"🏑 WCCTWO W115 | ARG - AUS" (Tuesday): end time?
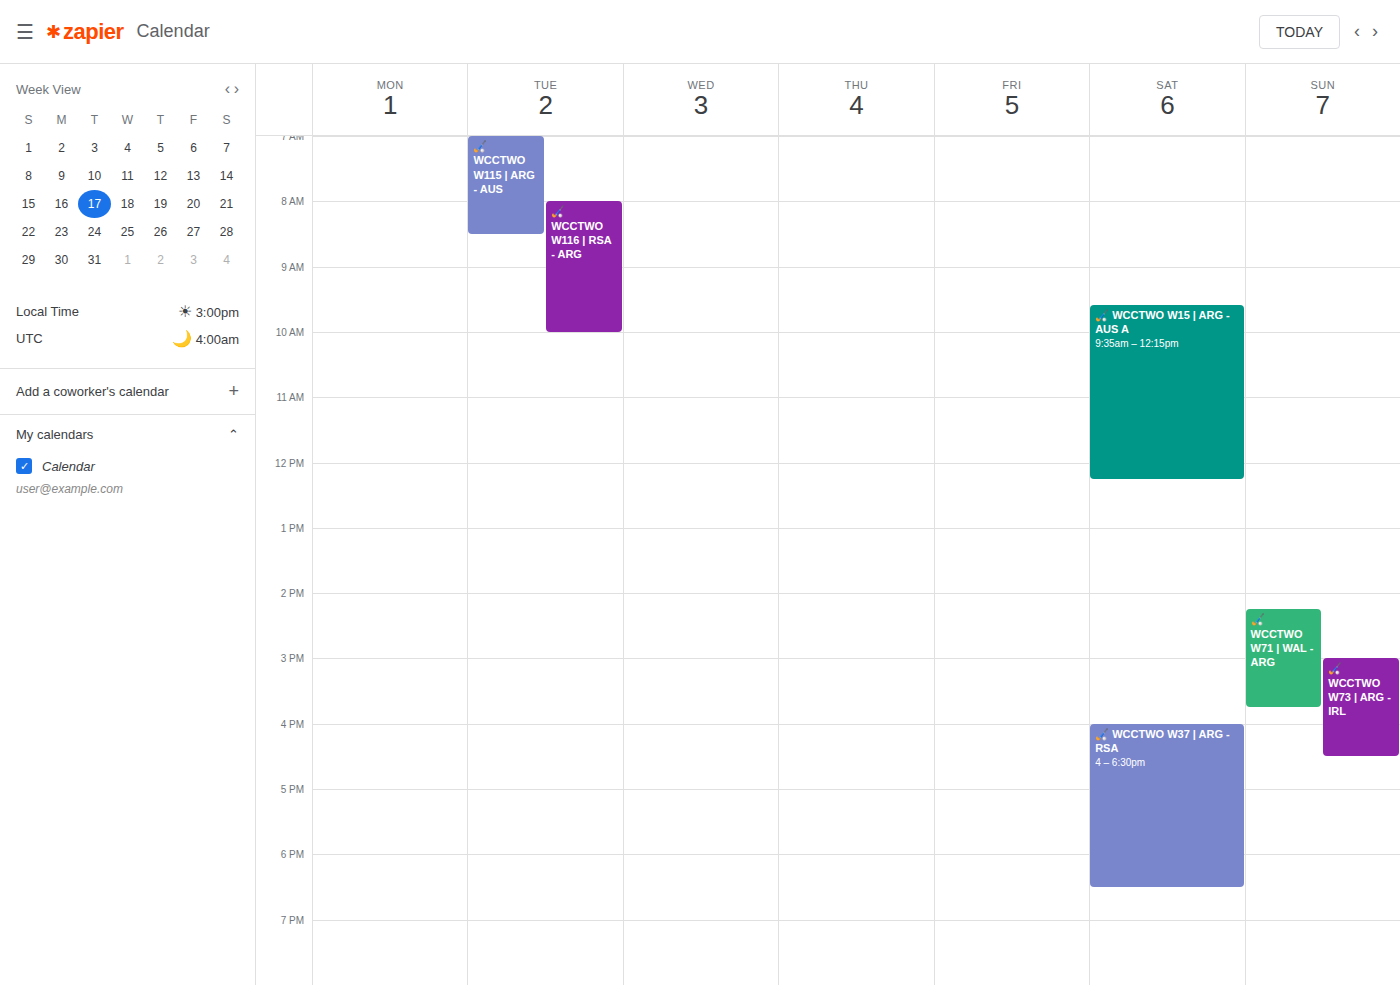
8:30 AM